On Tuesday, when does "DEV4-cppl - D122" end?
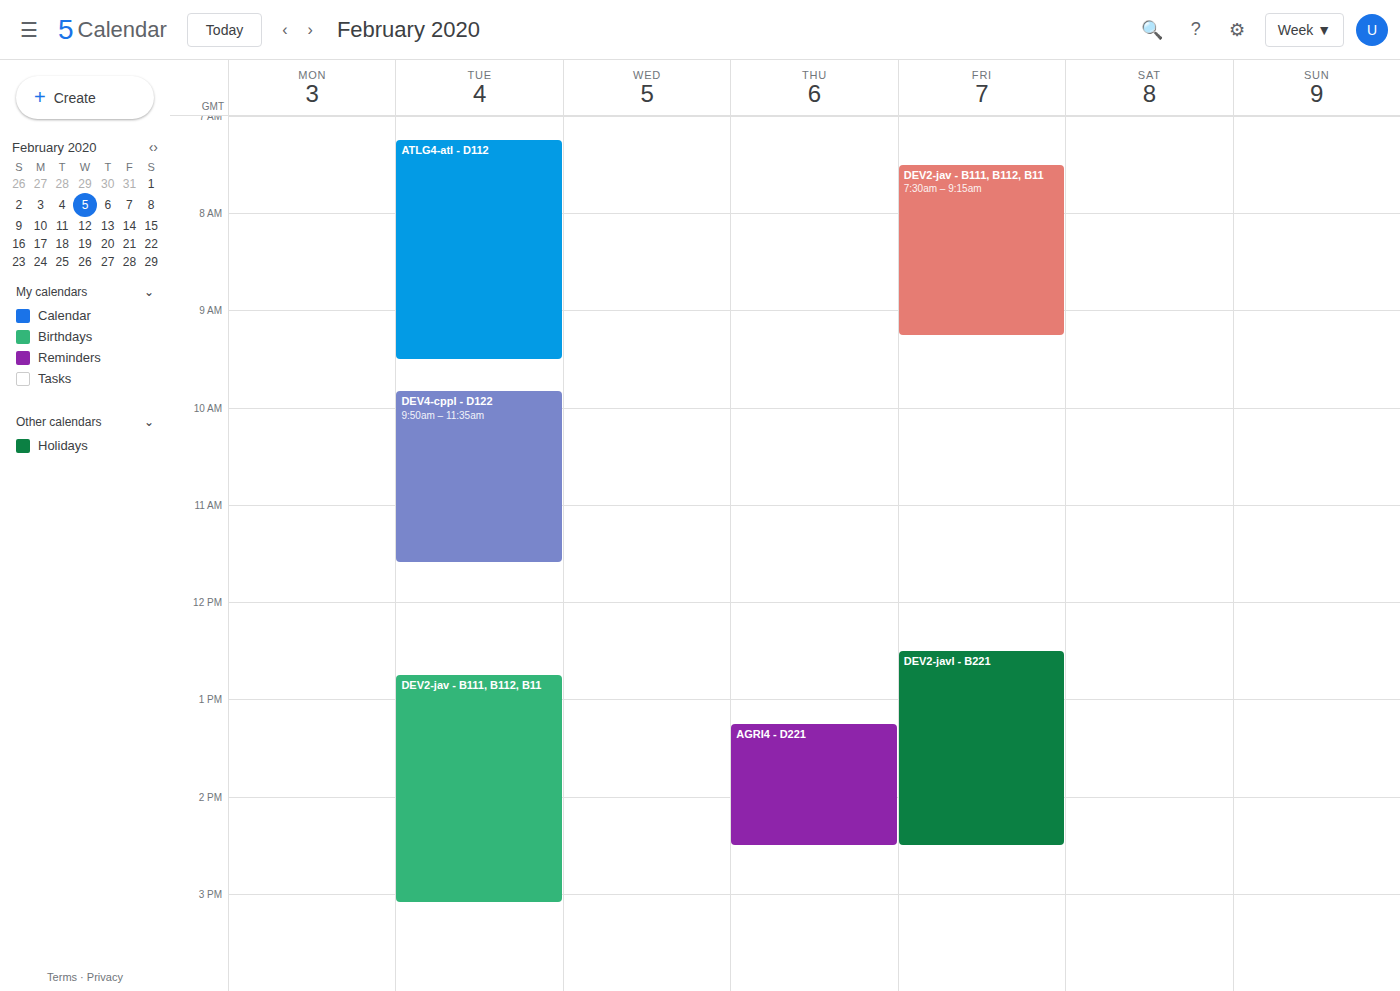
11:35 AM